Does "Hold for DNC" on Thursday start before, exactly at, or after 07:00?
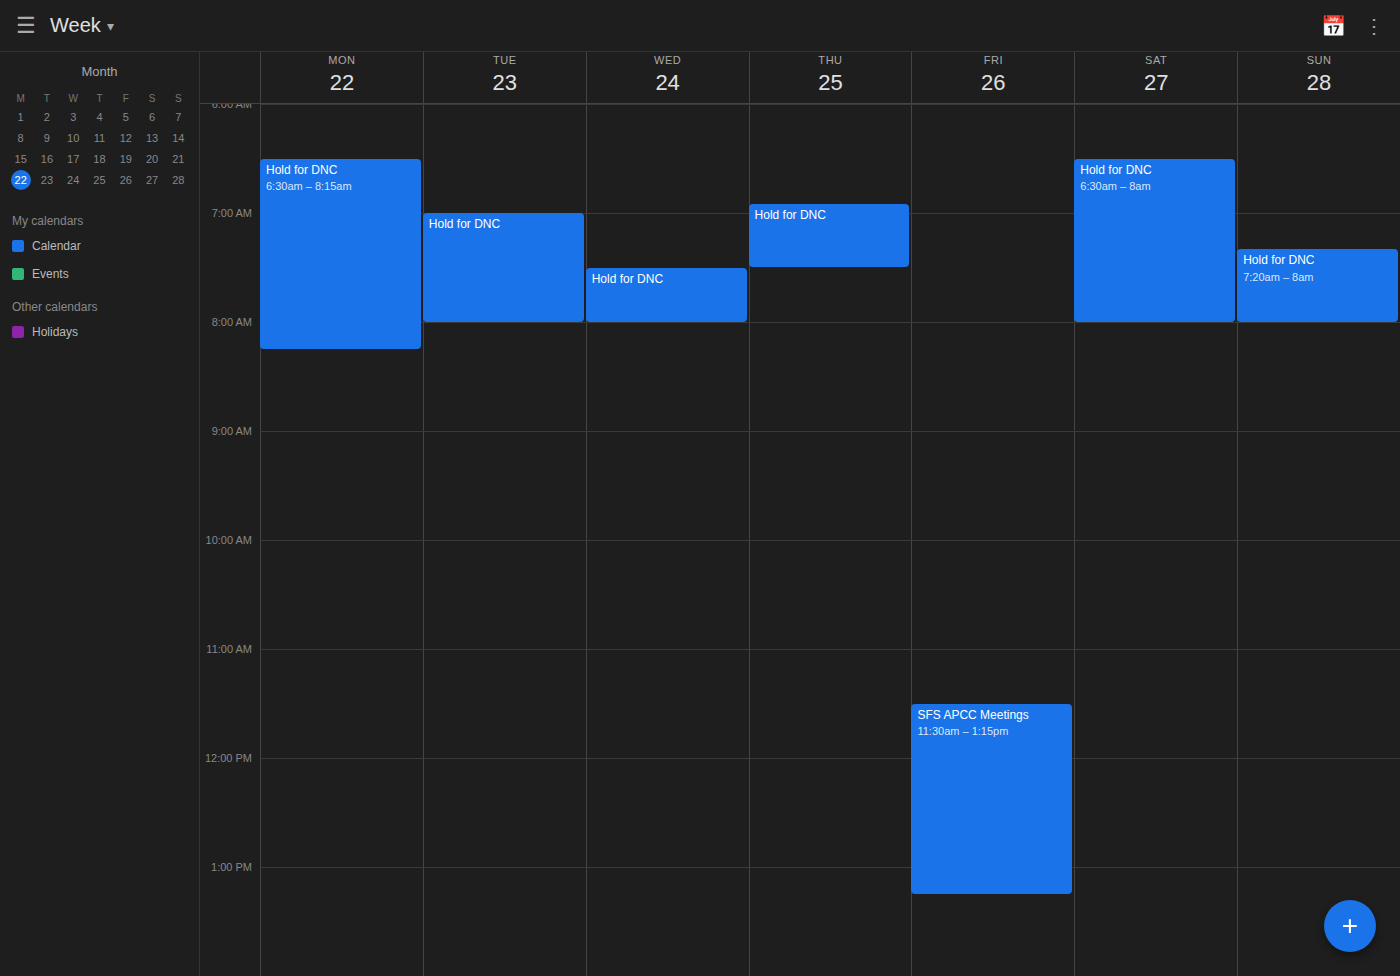
06:55 -- before 07:00, 5 minutes above the 07:00 line.